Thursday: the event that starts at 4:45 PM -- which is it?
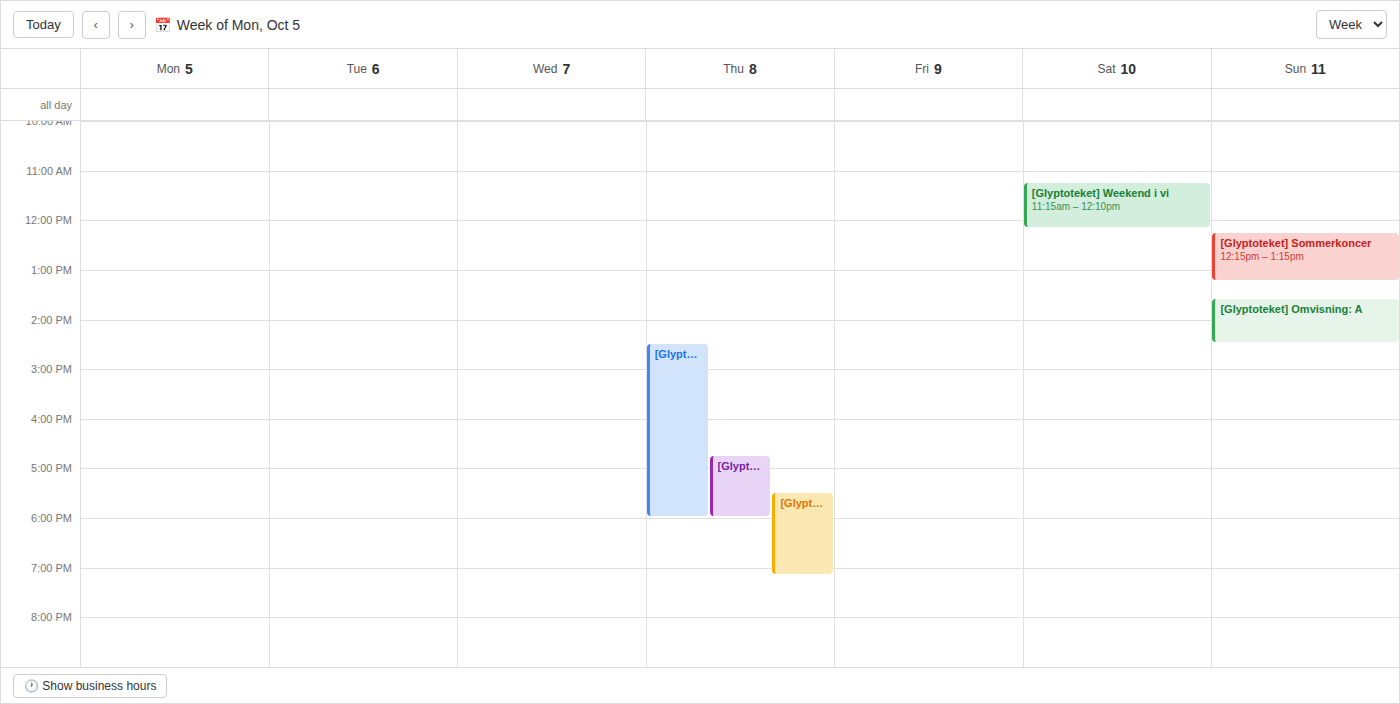
"[Glyptoteket] Særomvisning"